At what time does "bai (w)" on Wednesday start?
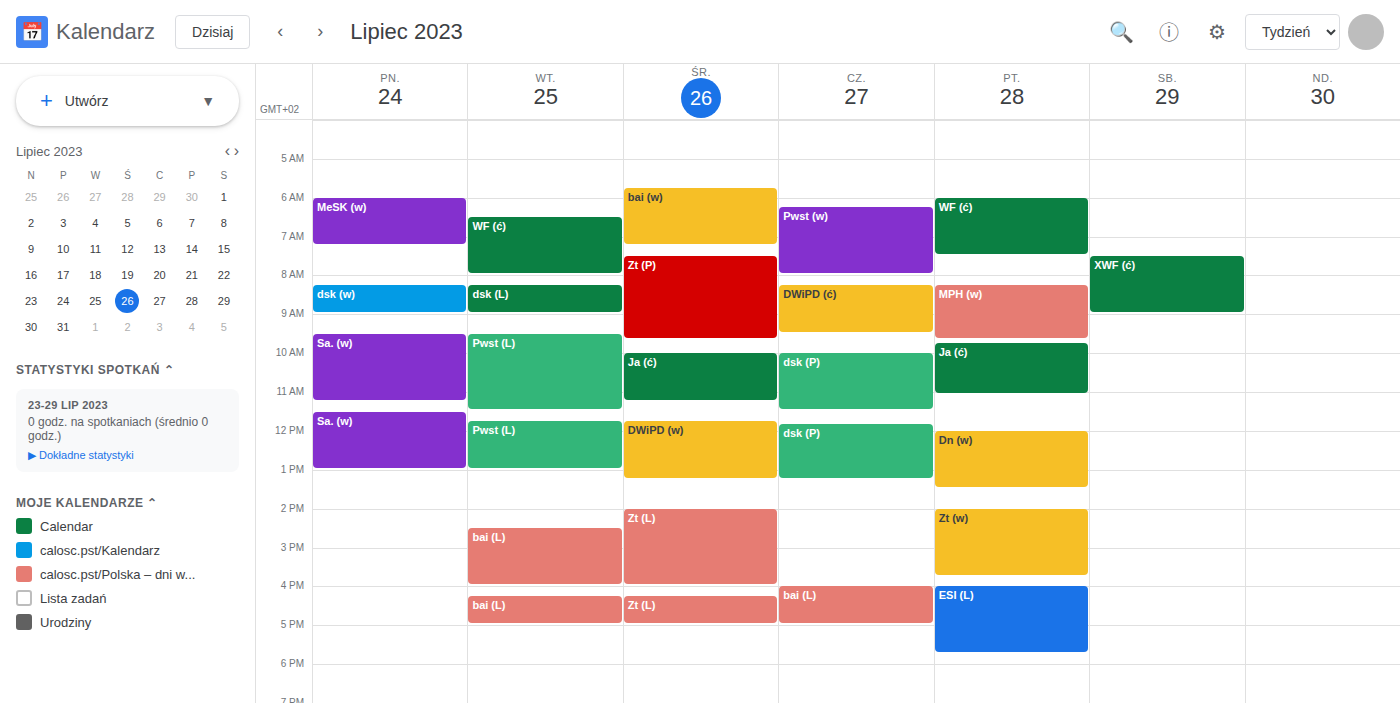
05:45